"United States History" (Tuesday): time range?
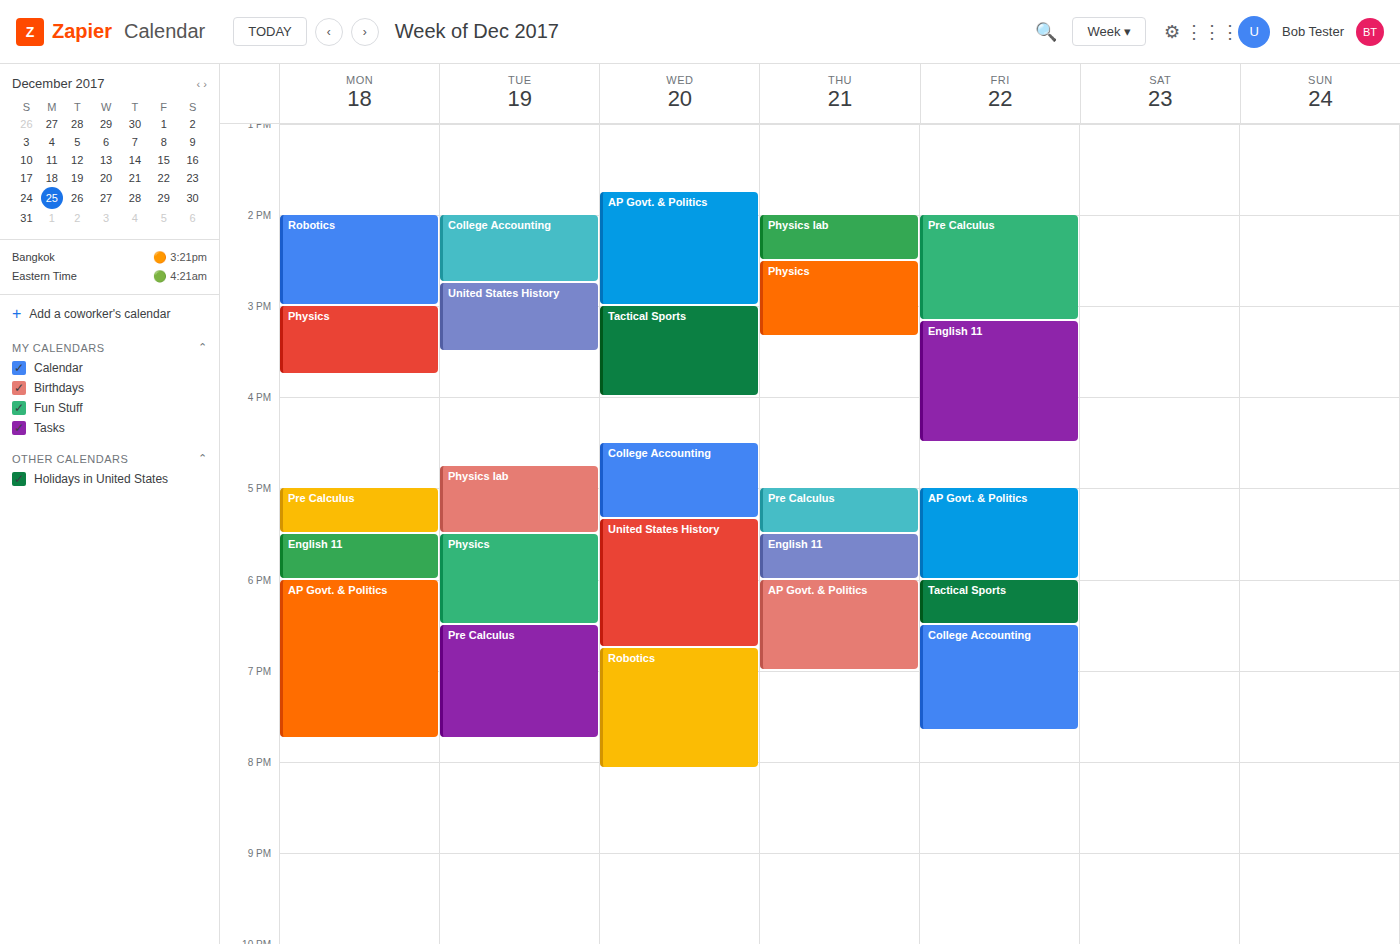
2:45 PM to 3:30 PM